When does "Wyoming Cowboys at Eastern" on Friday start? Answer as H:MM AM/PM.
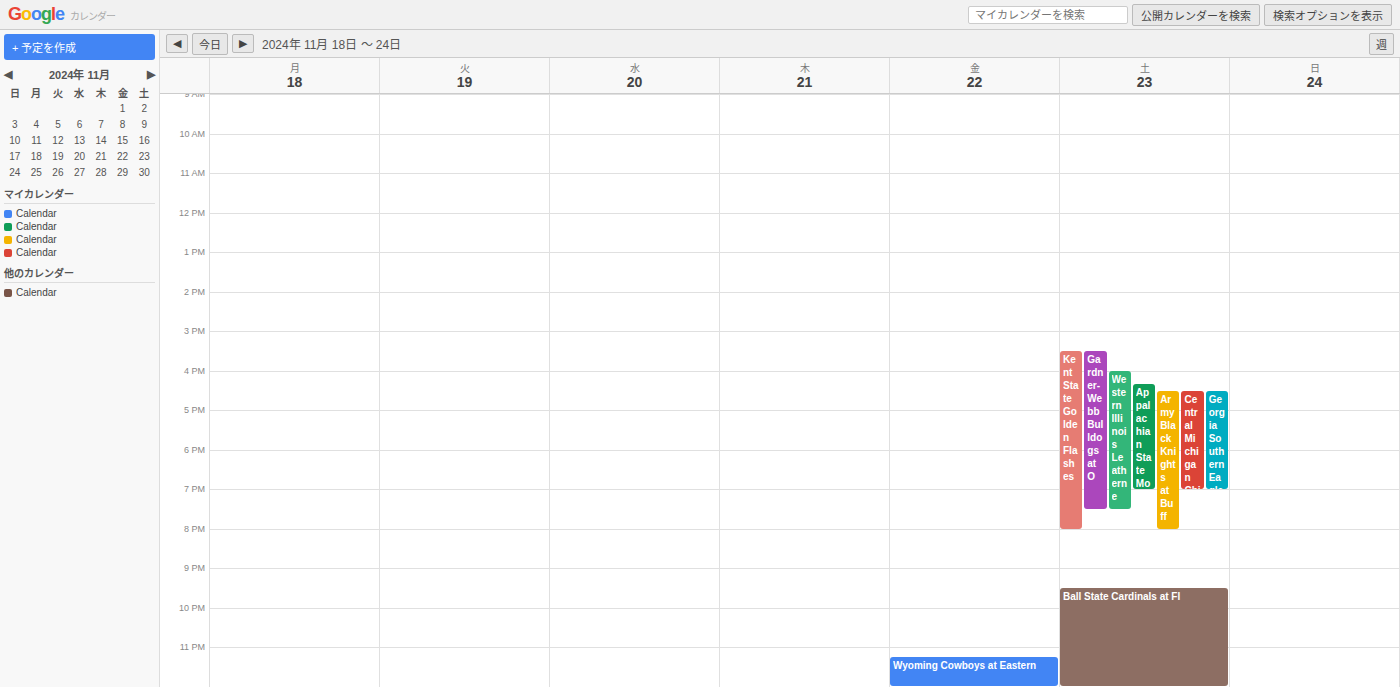
11:15 PM